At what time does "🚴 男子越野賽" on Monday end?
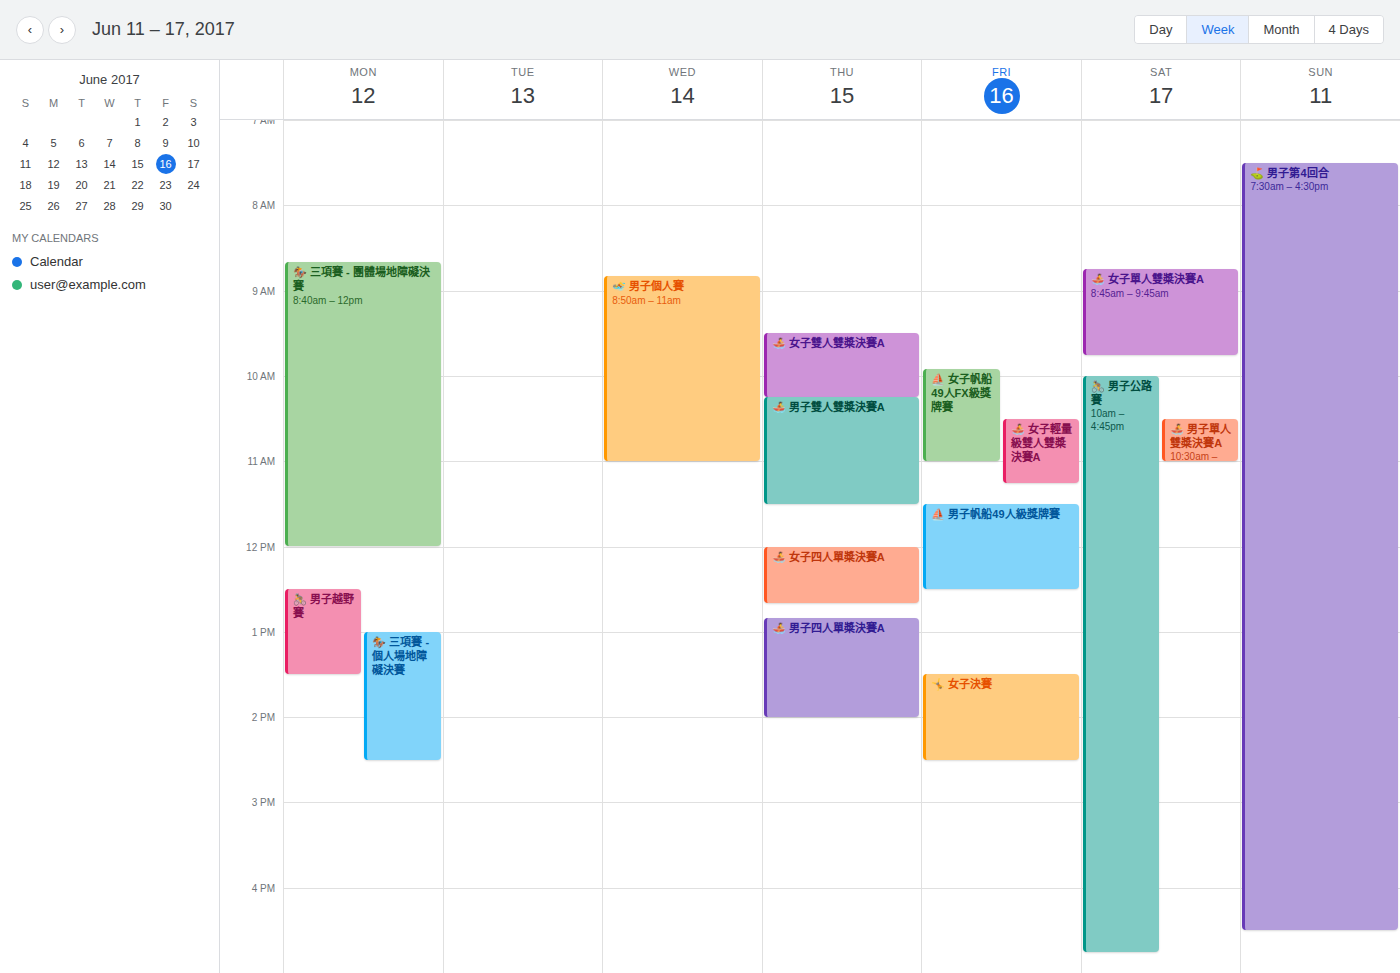
1:30 PM